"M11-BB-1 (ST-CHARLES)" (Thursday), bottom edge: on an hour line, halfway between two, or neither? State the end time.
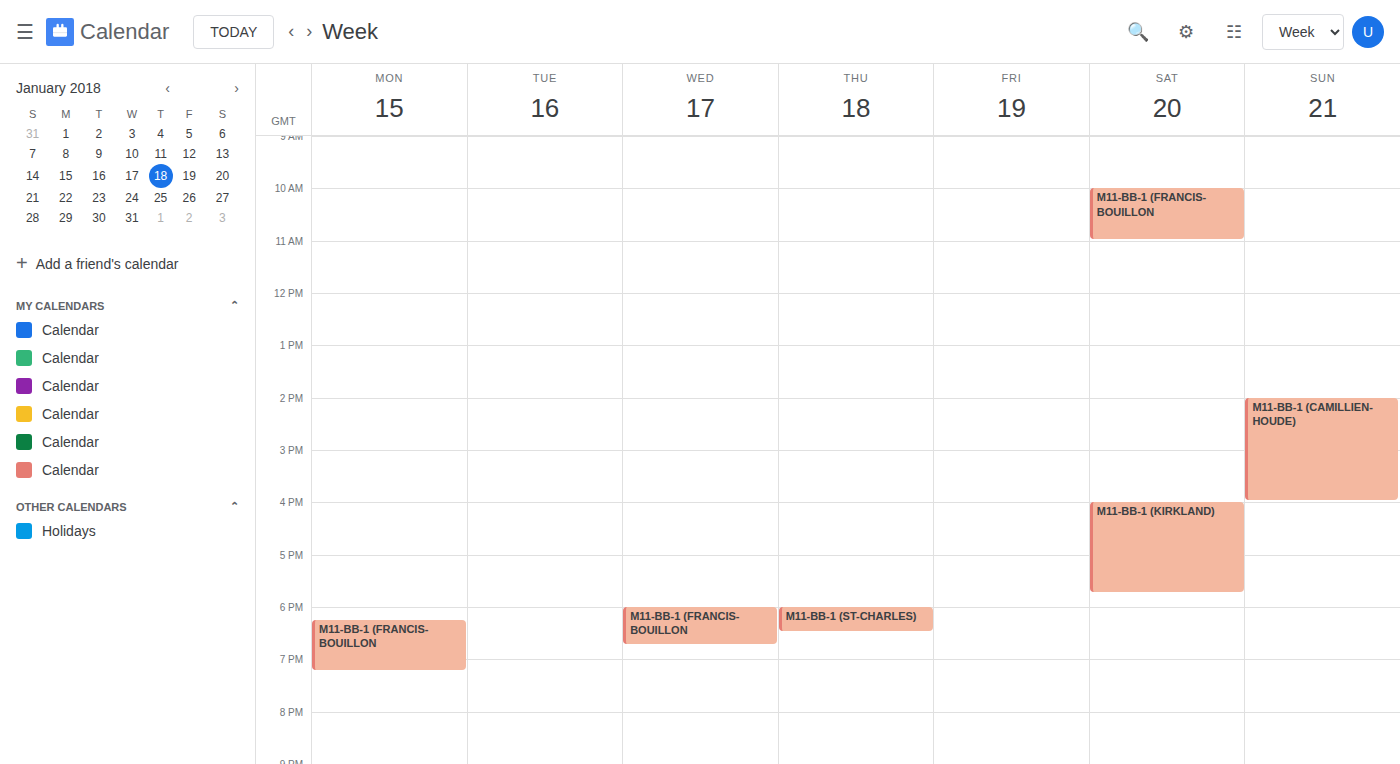
6:30 PM -- halfway between the 6 PM and 7 PM lines.